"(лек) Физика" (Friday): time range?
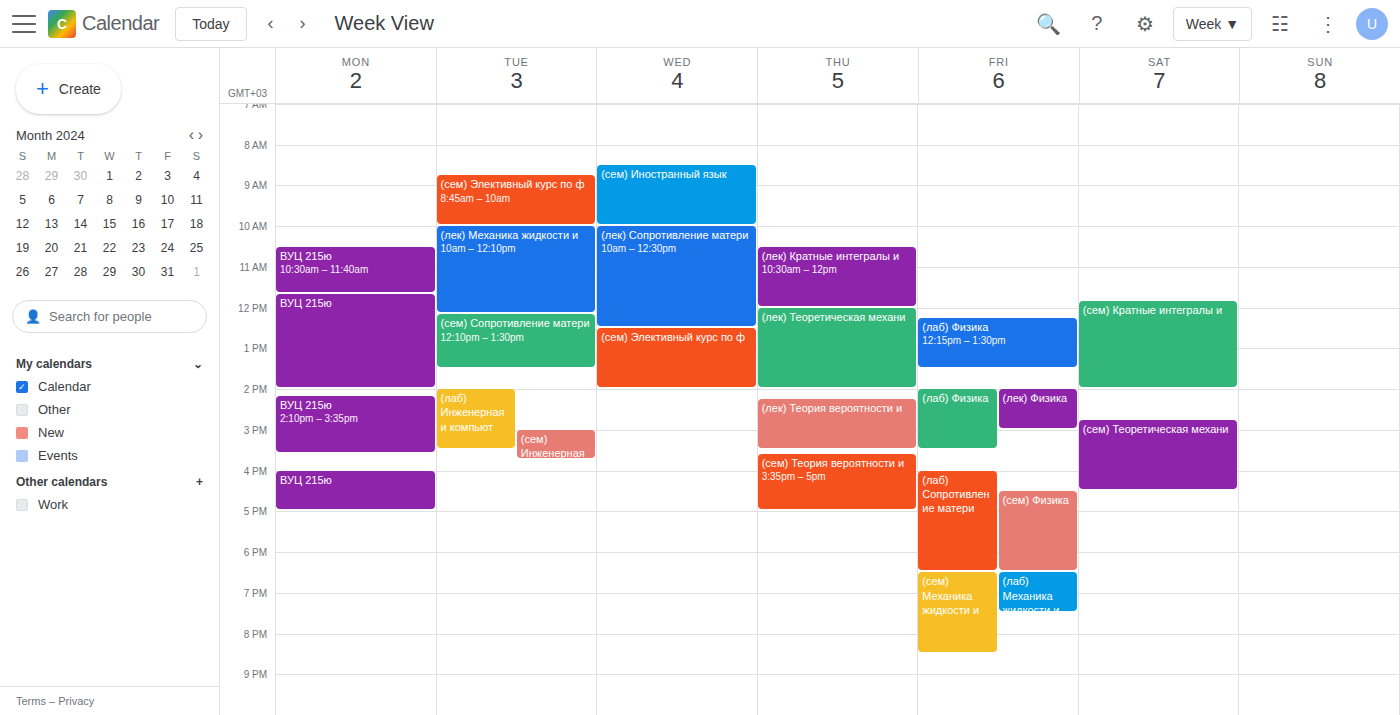
2:00 PM to 3:00 PM